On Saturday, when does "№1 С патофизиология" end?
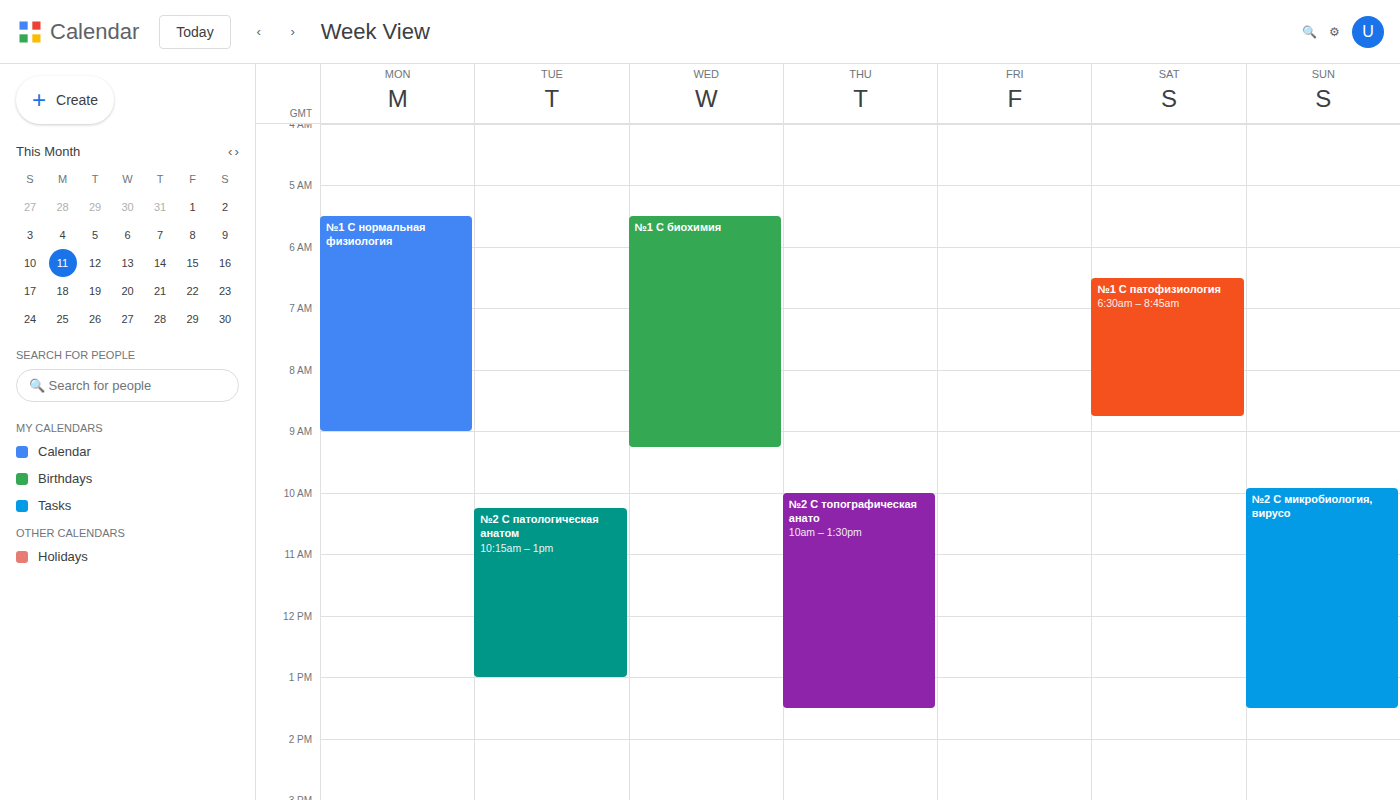
8:45 AM